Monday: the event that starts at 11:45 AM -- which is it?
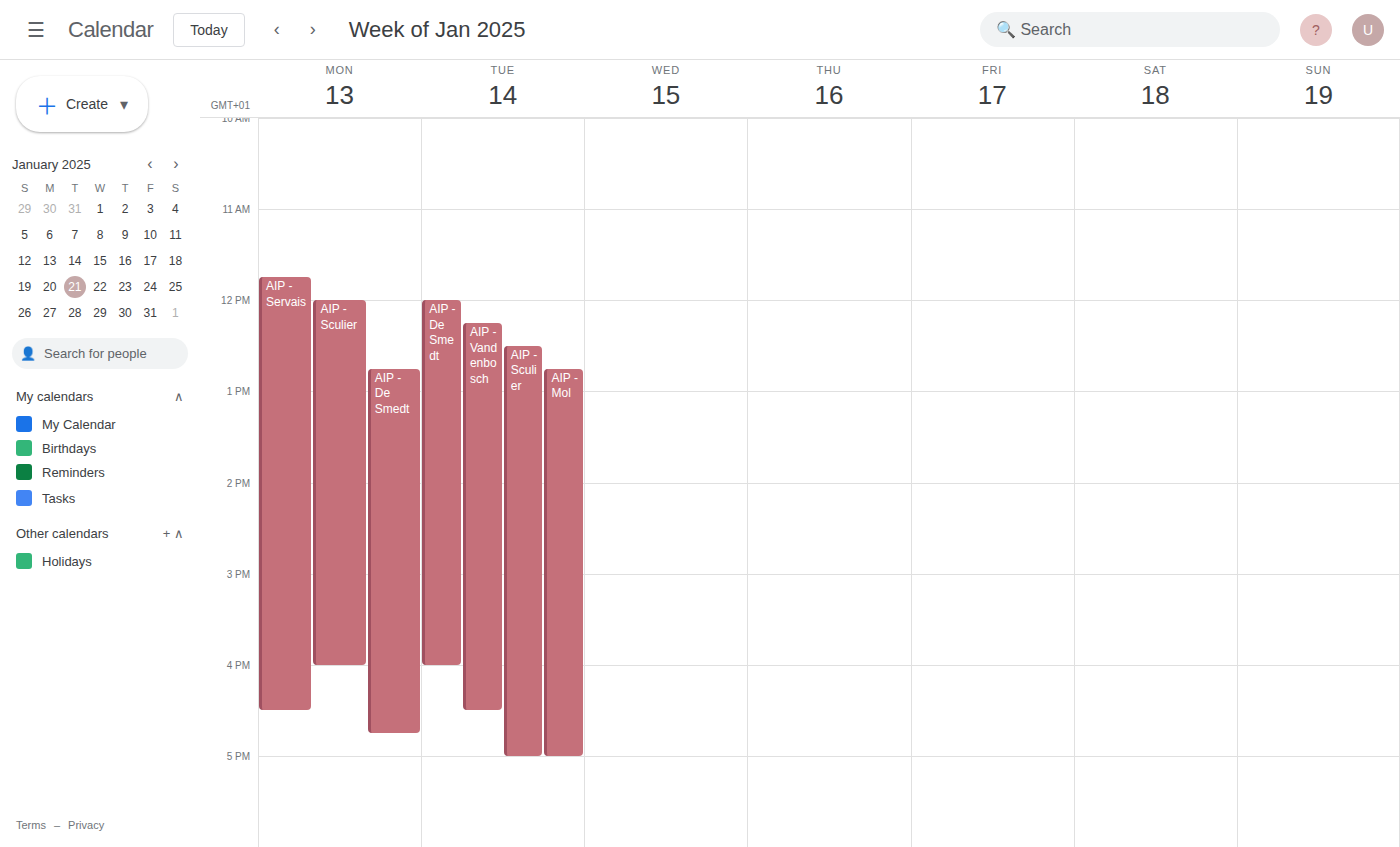
"AIP - Servais"